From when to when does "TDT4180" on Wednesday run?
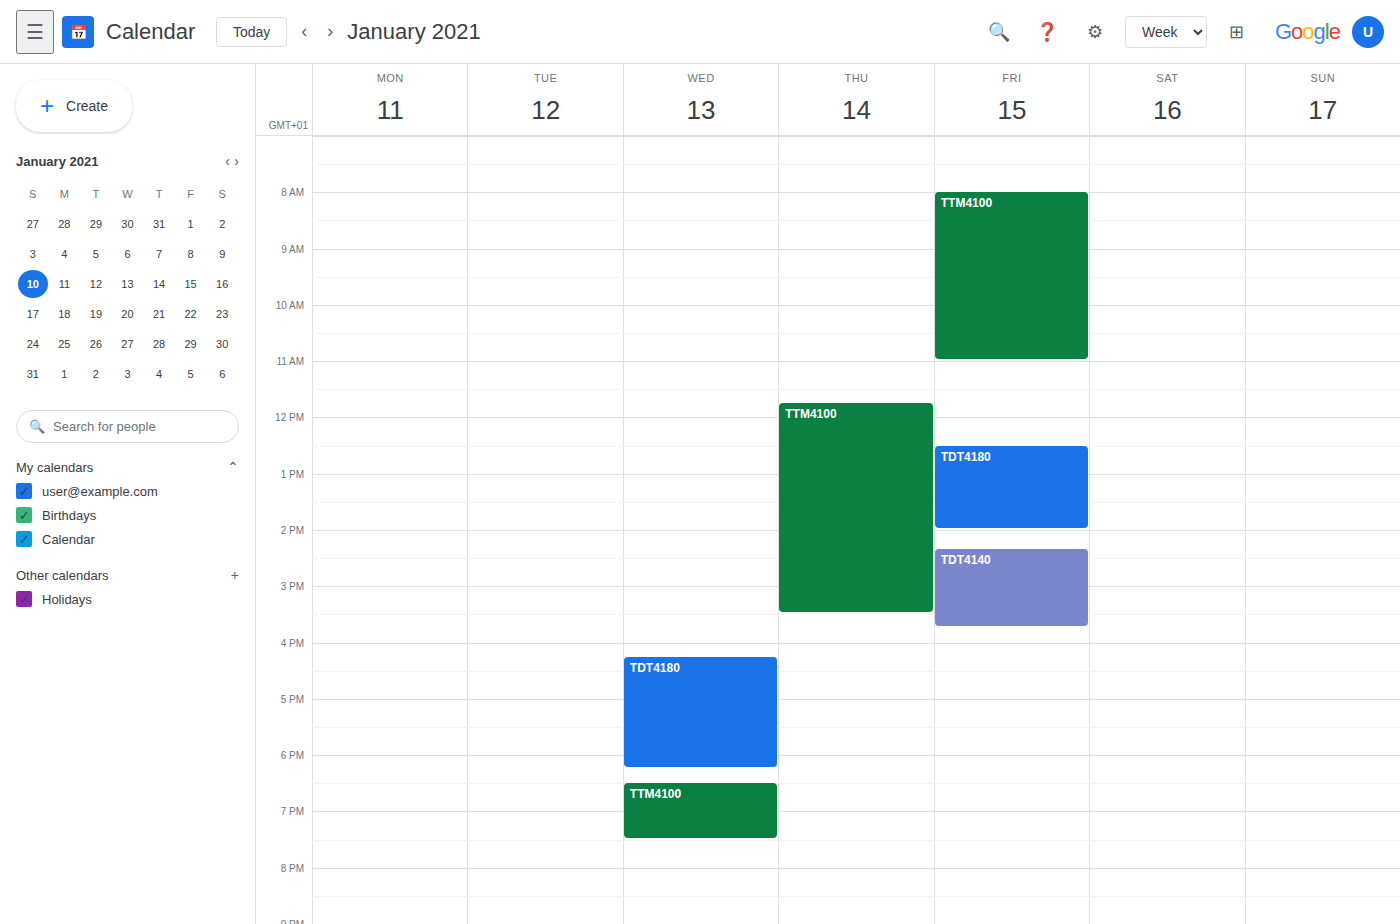
4:15 PM to 6:15 PM